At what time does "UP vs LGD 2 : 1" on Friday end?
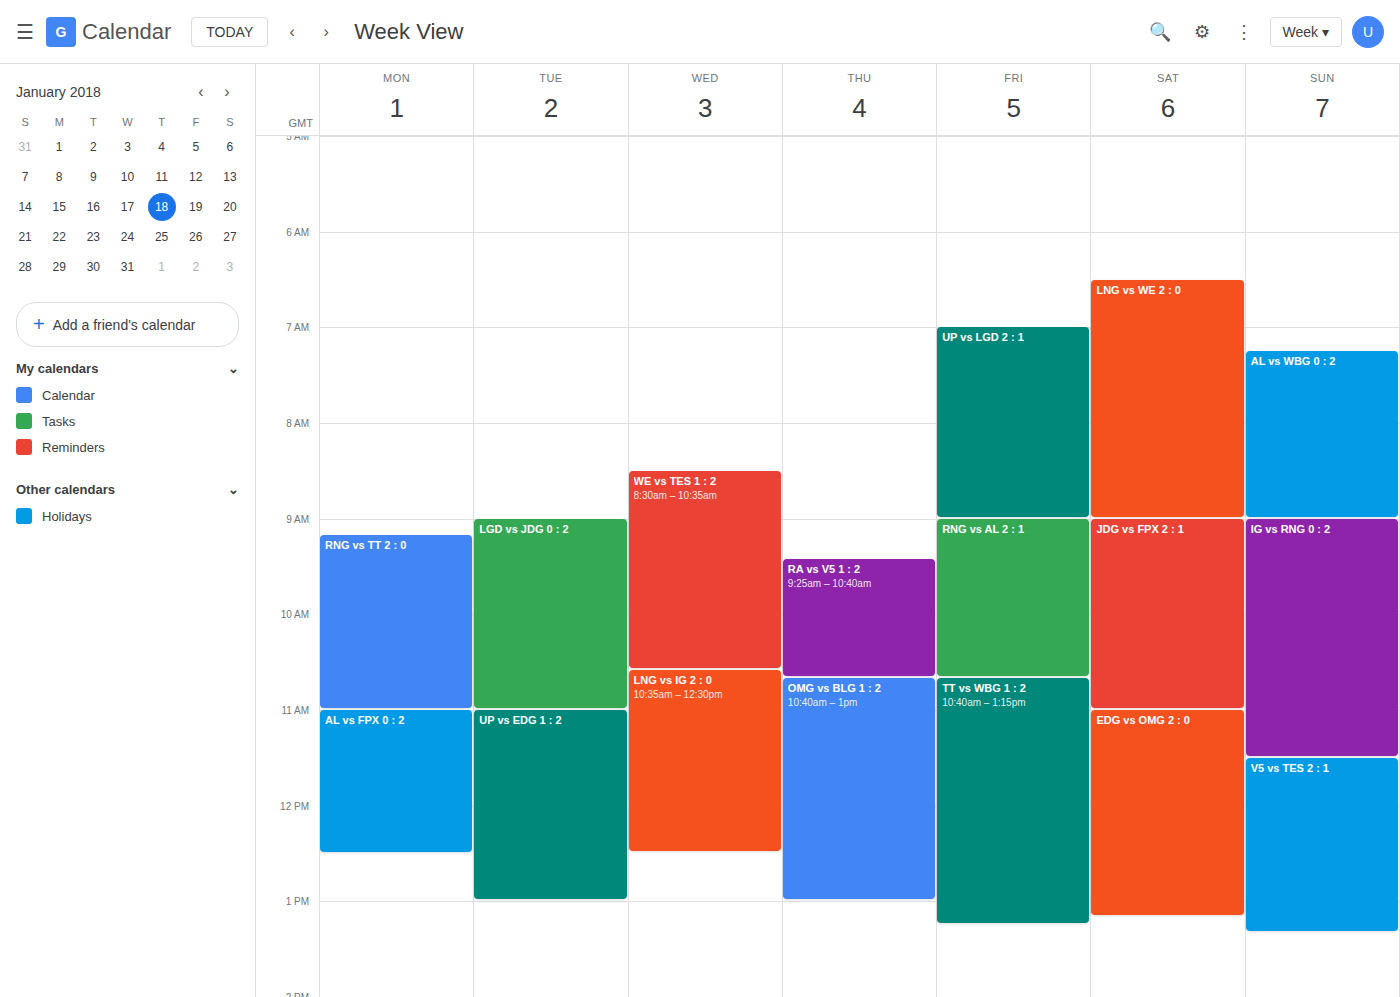
9:00 AM